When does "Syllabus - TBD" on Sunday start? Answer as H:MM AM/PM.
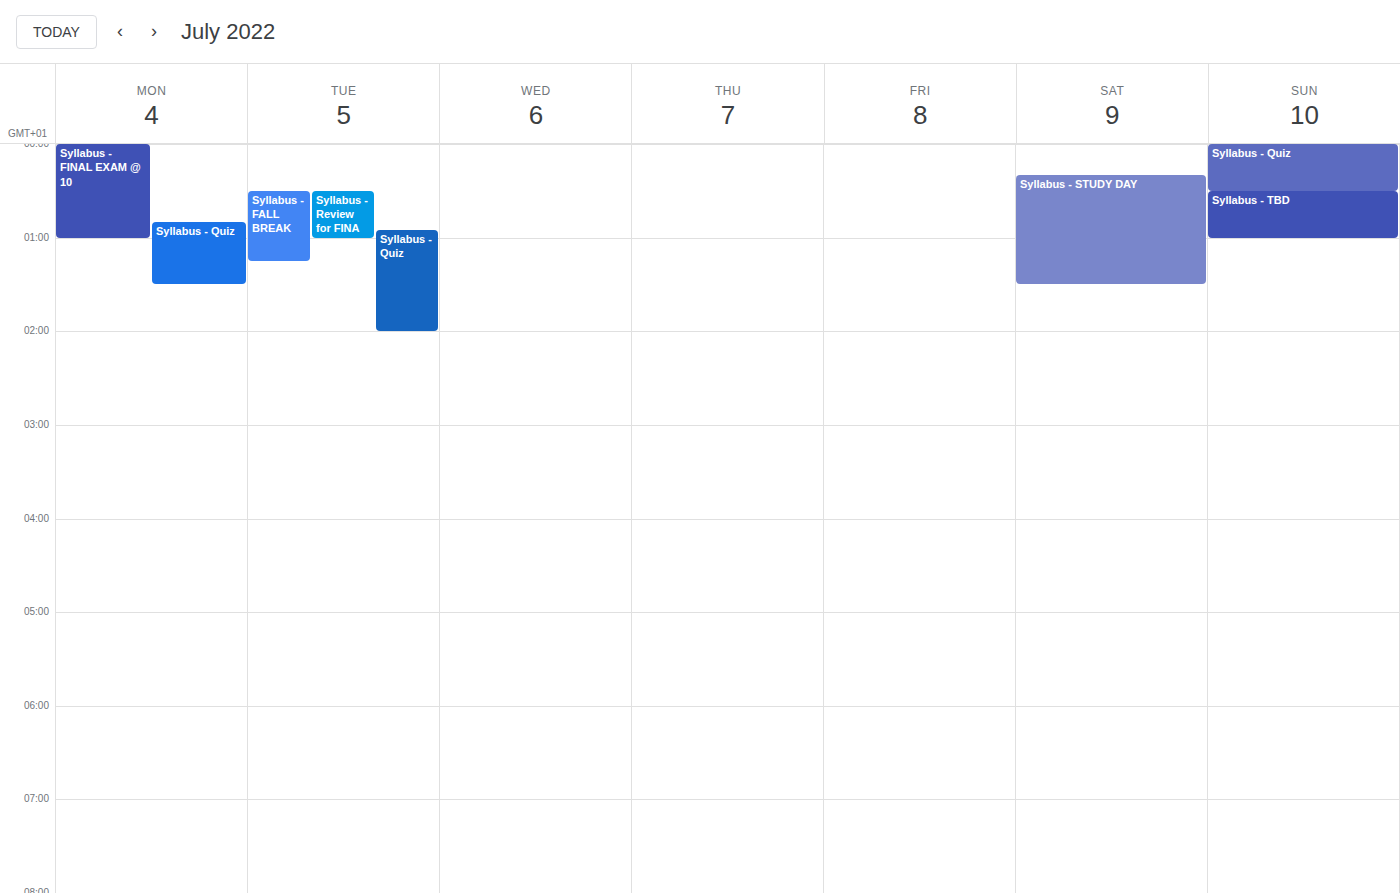
12:30 AM